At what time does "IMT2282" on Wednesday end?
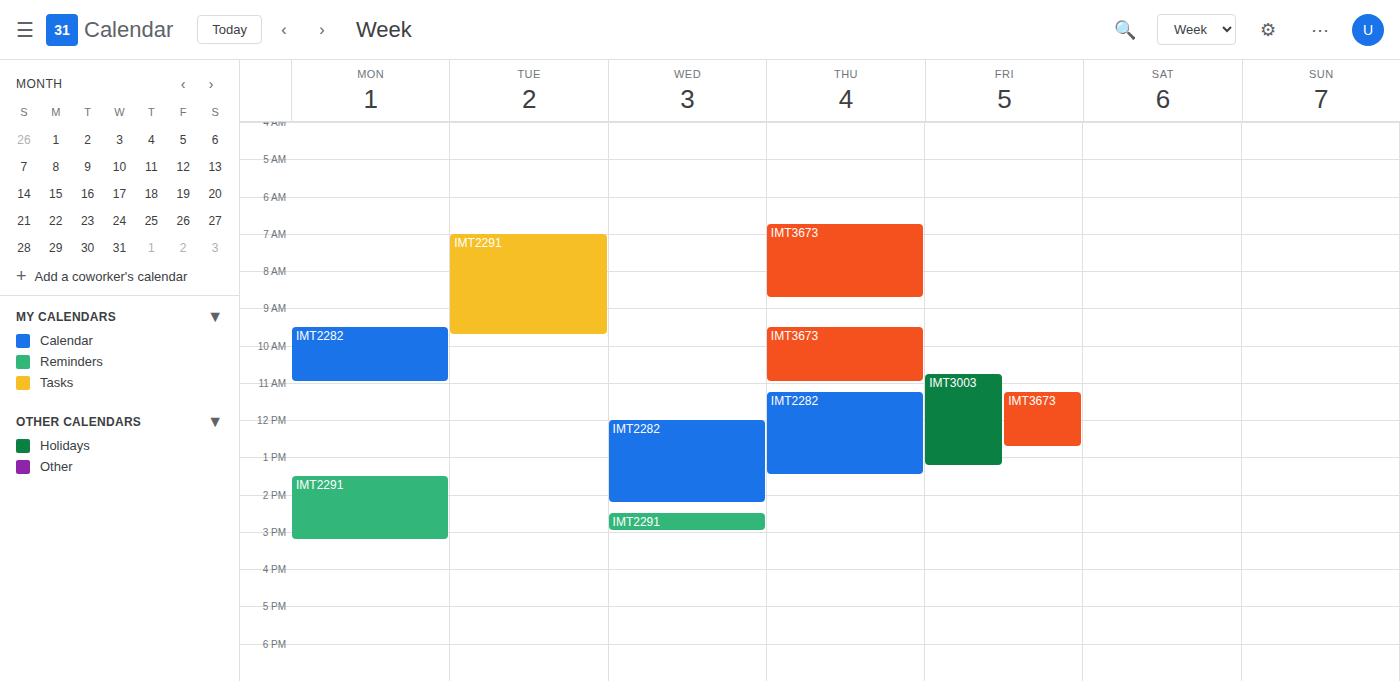
2:15 PM